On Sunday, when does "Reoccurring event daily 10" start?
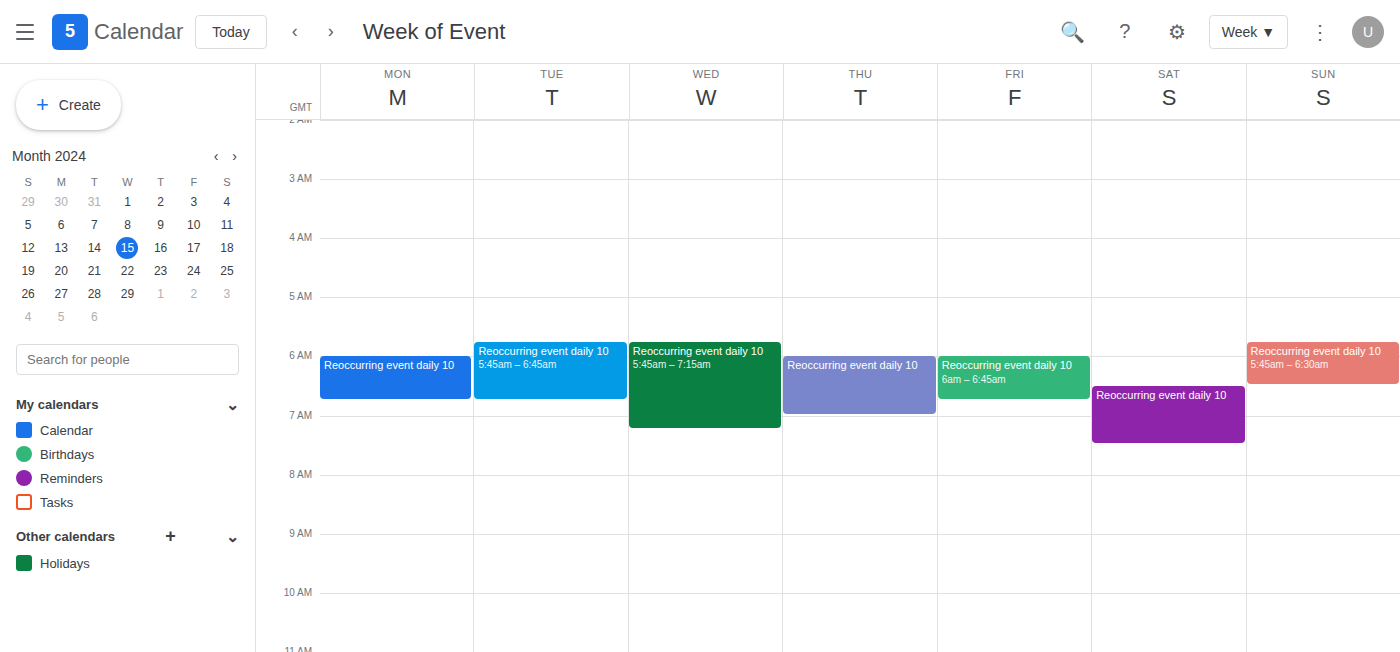
5:45 AM